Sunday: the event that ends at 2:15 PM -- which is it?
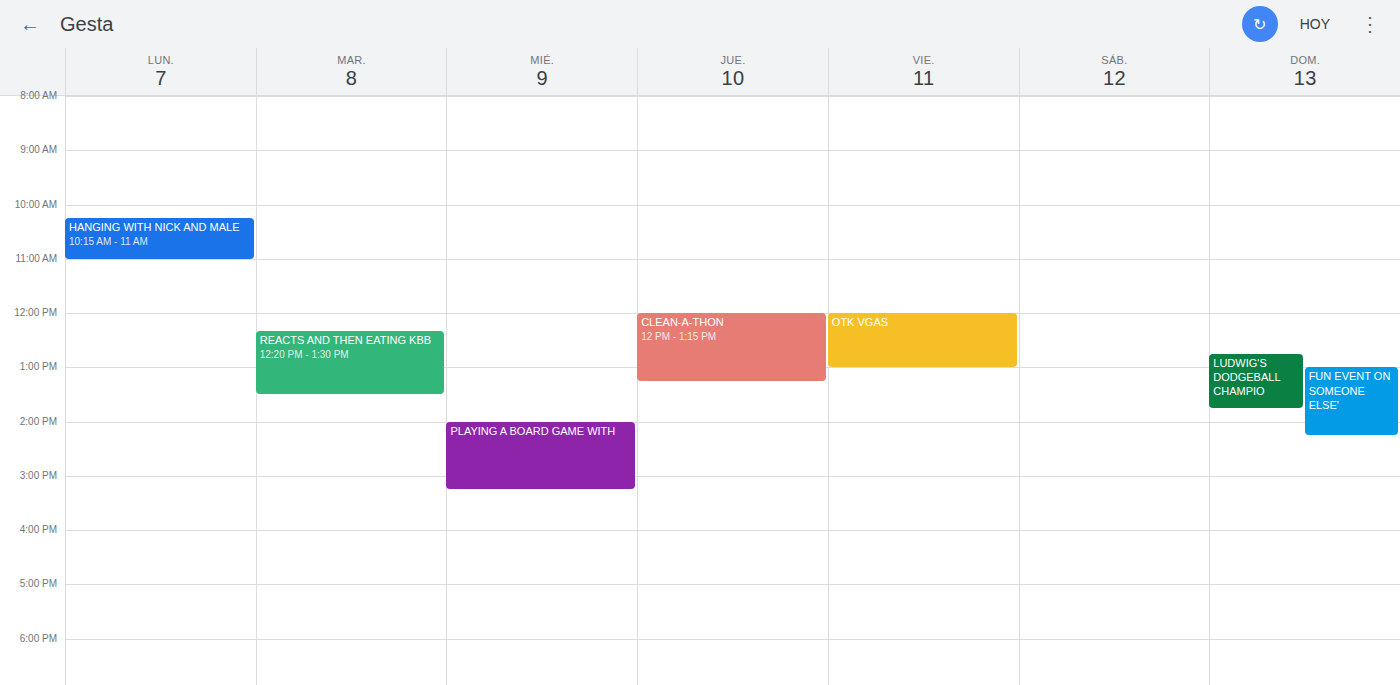
"FUN EVENT ON SOMEONE ELSE'"